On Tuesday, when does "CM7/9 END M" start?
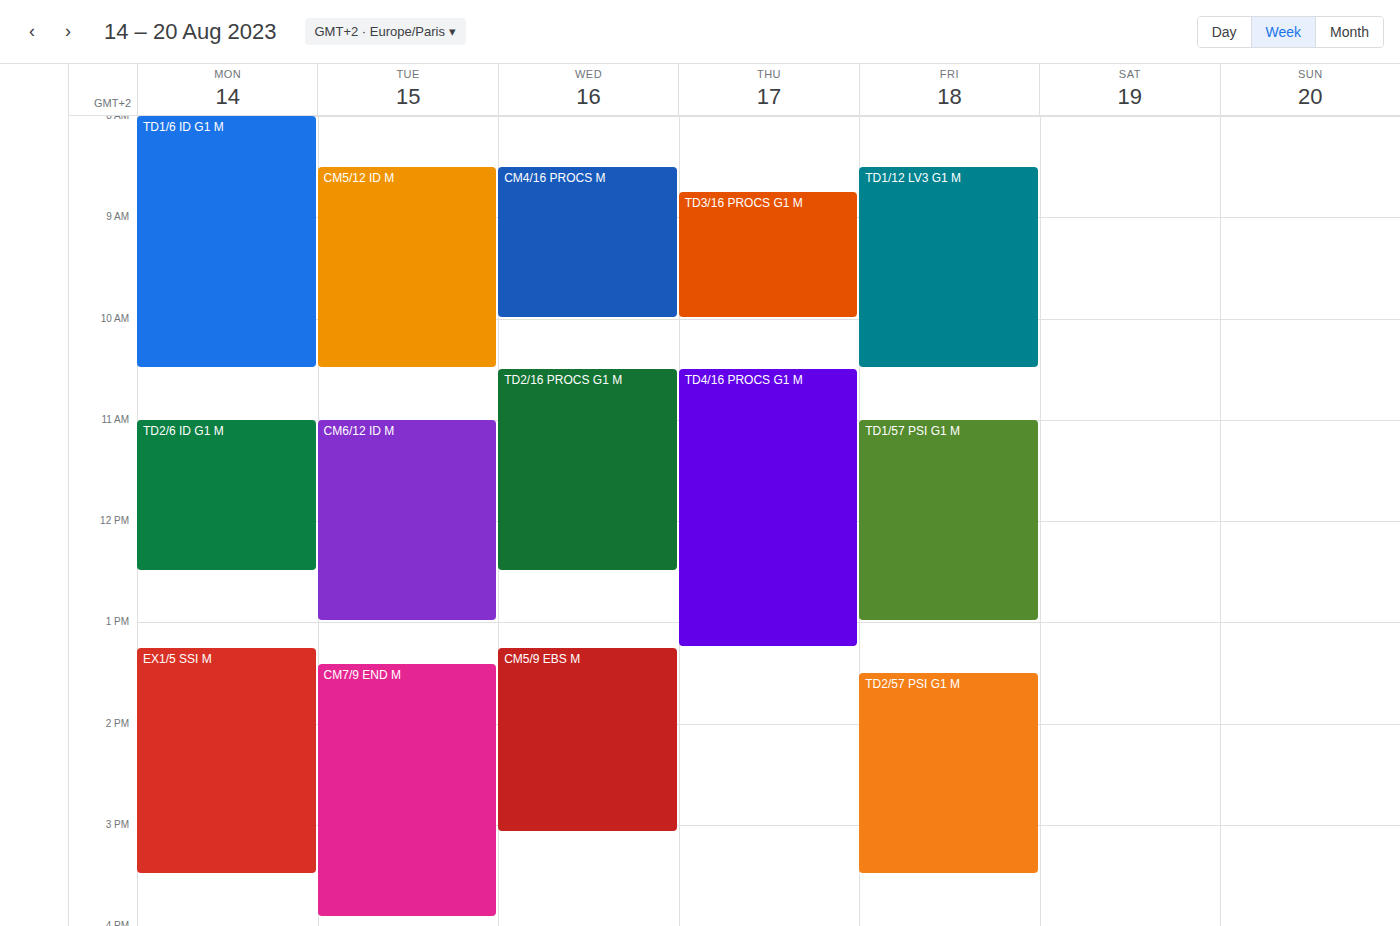
1:25 PM